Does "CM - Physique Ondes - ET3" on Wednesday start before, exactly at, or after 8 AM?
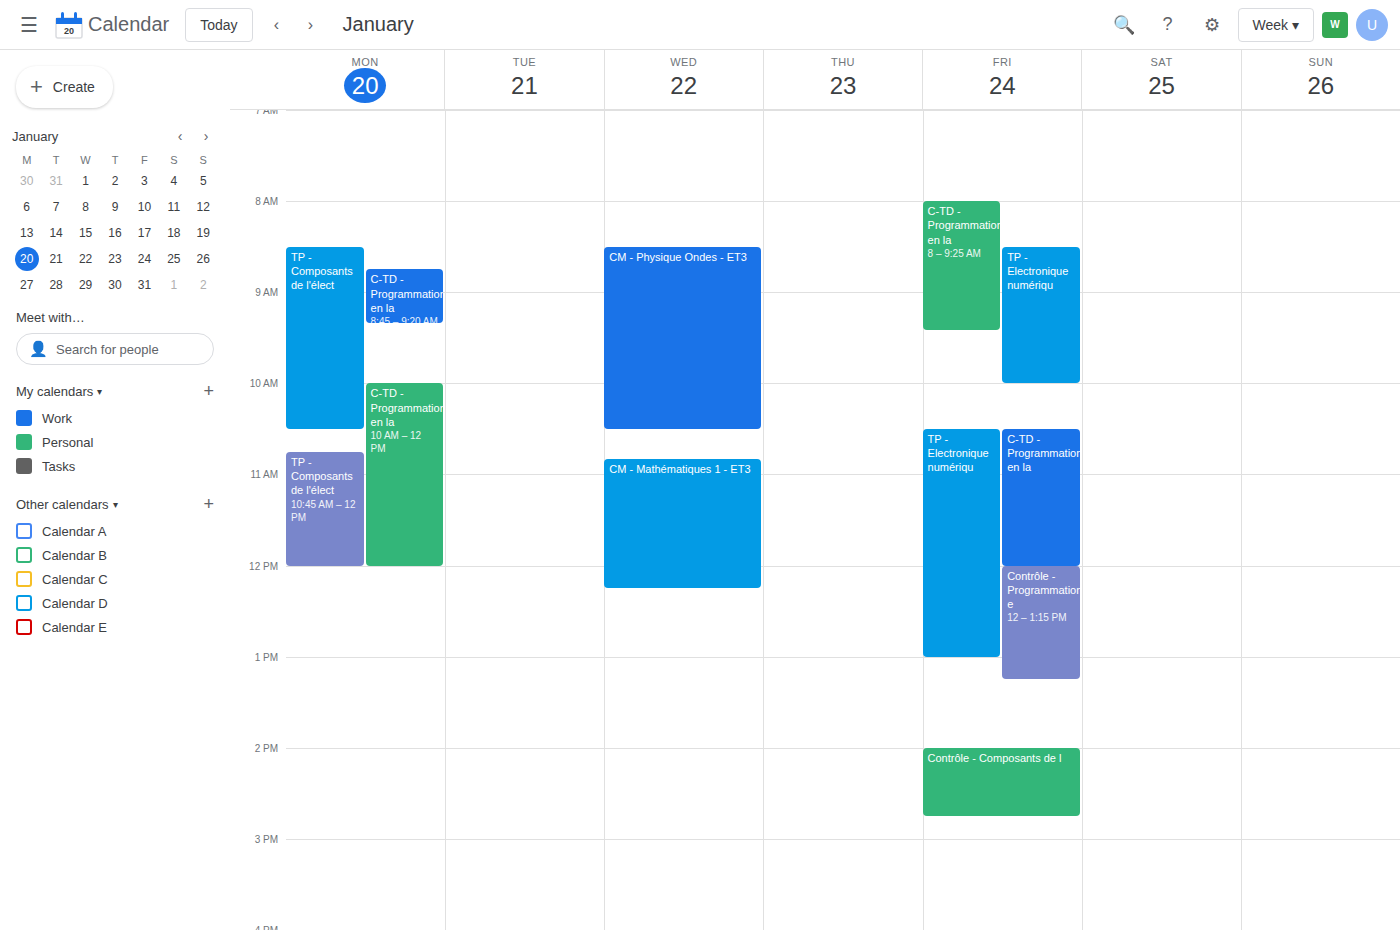
8:30 AM -- after 8 AM, 30 minutes below the 8 AM line.